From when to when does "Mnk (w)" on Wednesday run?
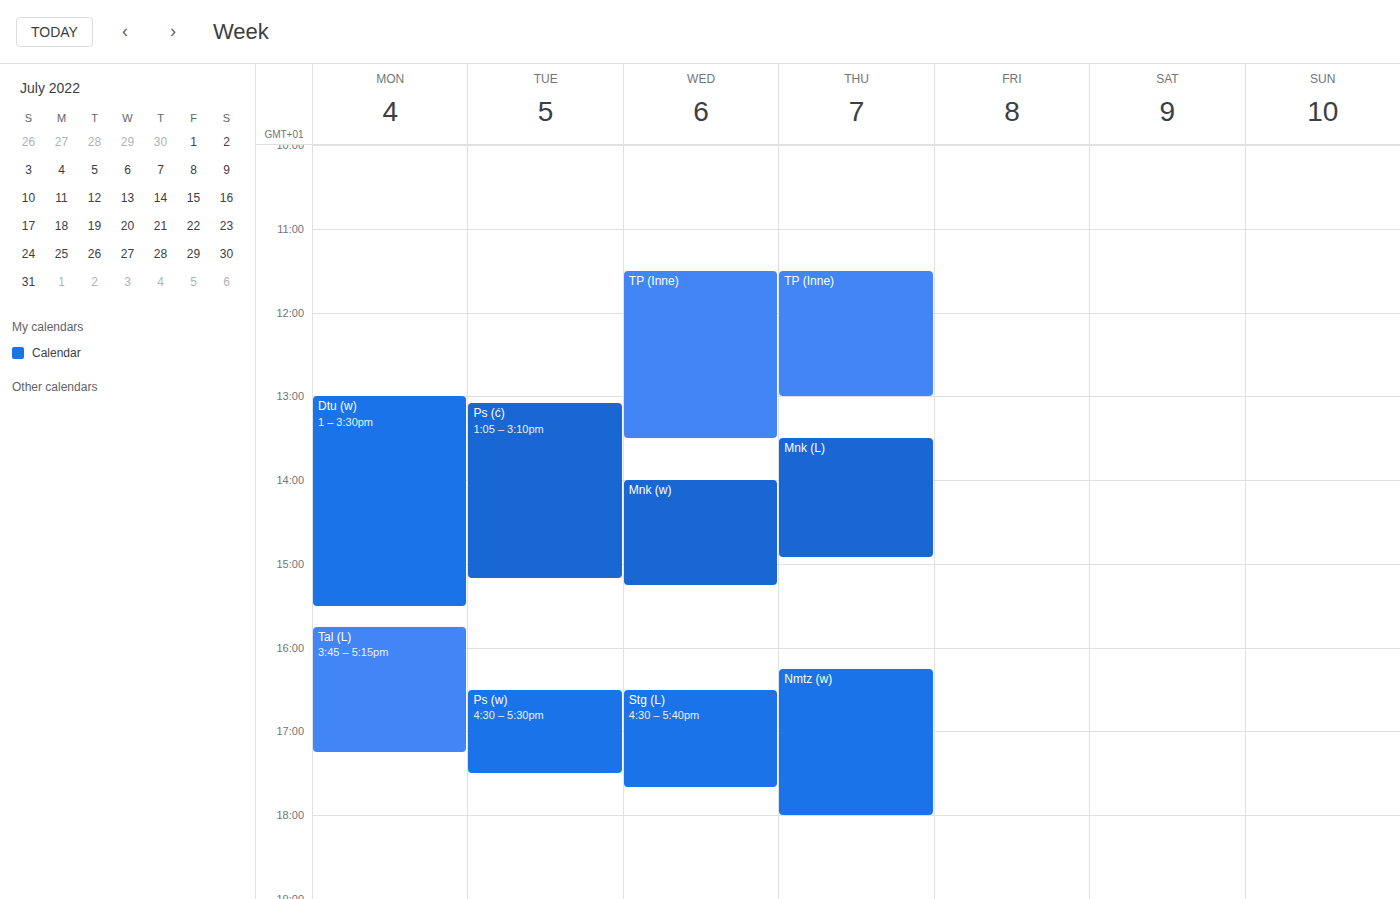
2:00 PM to 3:15 PM